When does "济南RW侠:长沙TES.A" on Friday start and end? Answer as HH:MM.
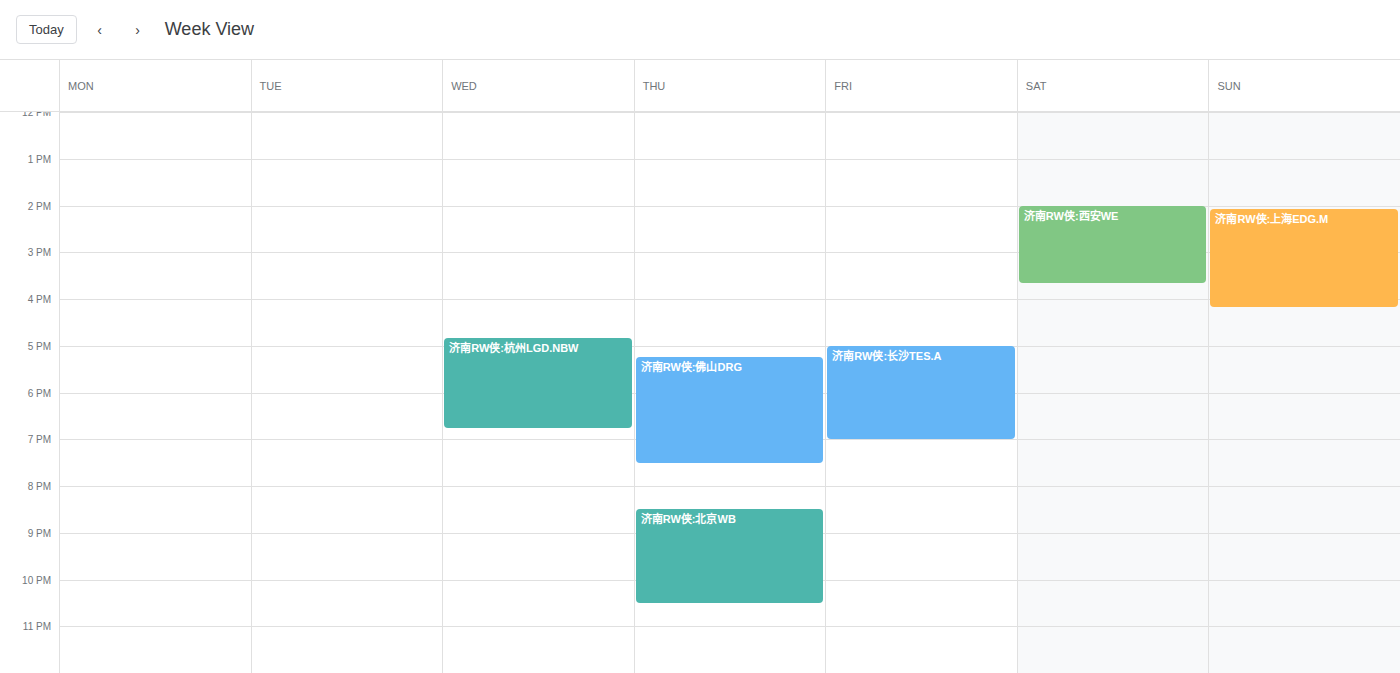
17:00 to 19:00